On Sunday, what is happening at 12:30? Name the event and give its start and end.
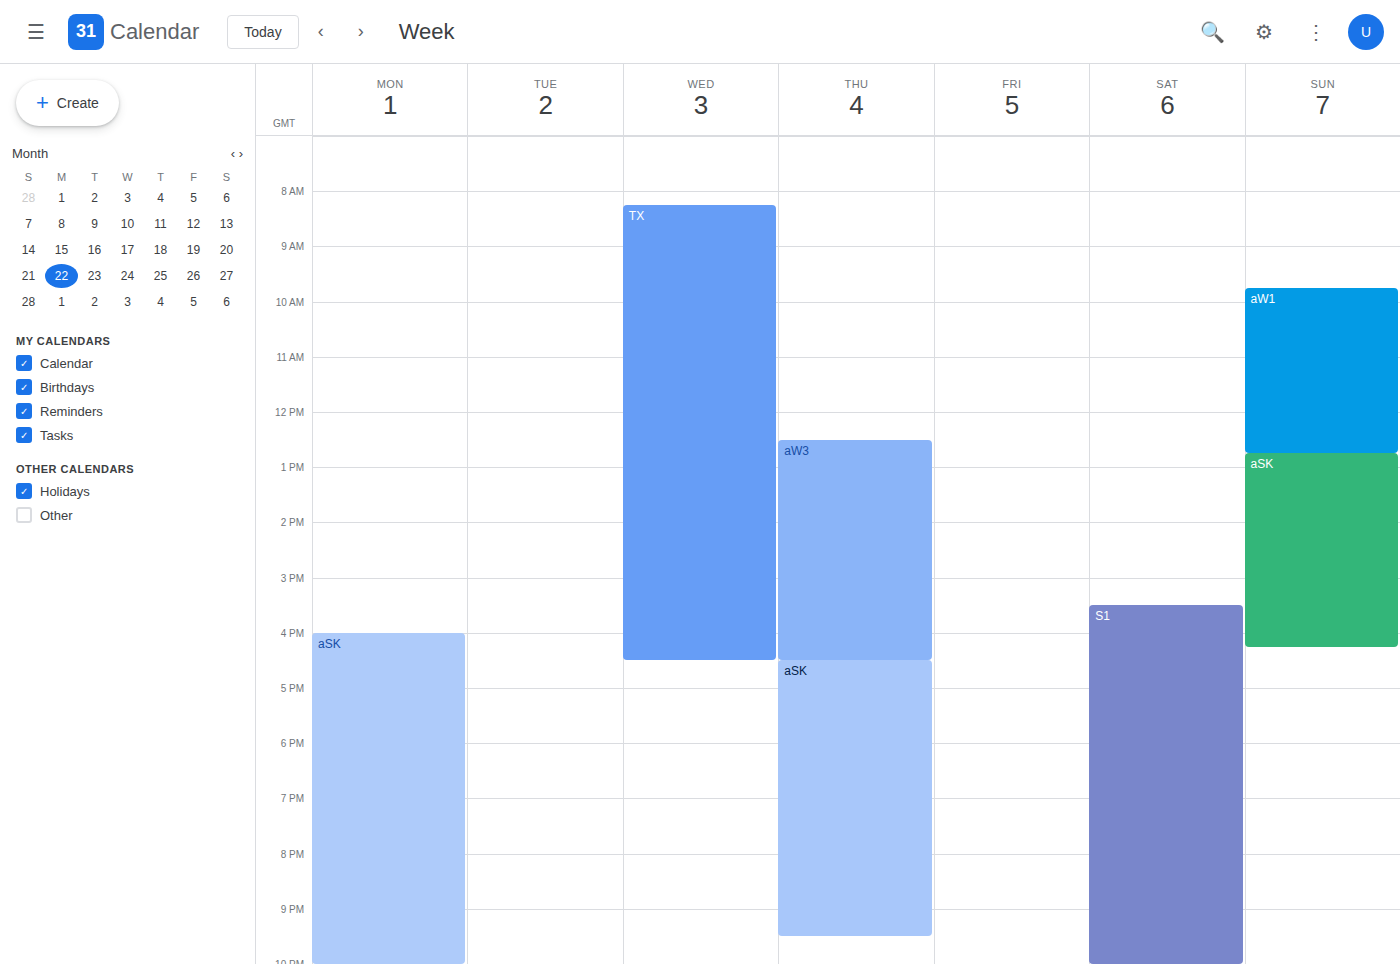
"aW1", 09:45 to 12:45